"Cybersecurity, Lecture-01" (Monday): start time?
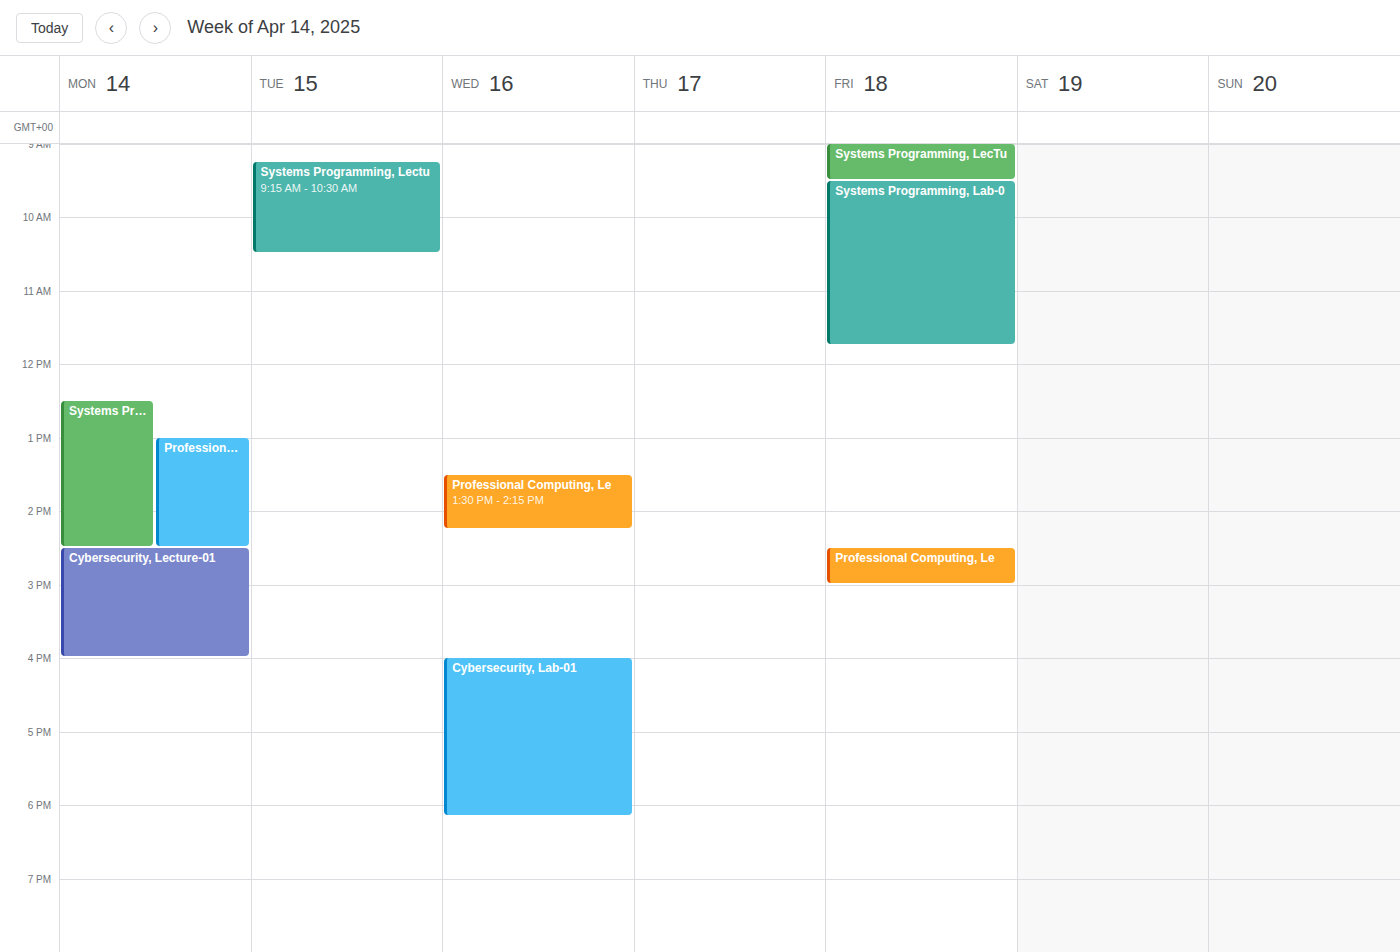
2:30 PM